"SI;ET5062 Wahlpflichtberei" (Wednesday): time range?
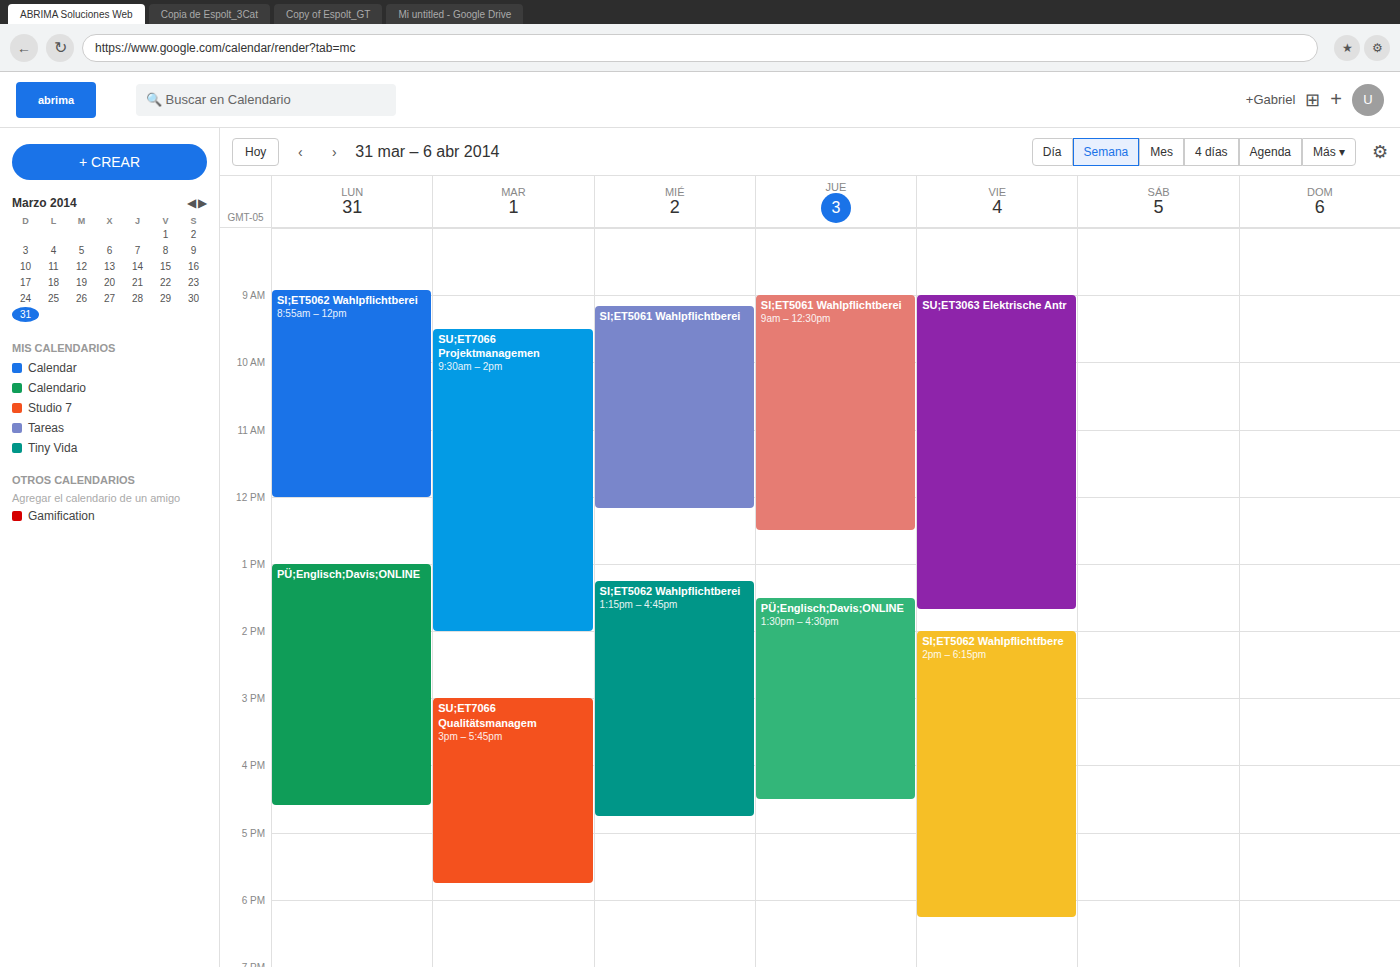
1:15 PM to 4:45 PM